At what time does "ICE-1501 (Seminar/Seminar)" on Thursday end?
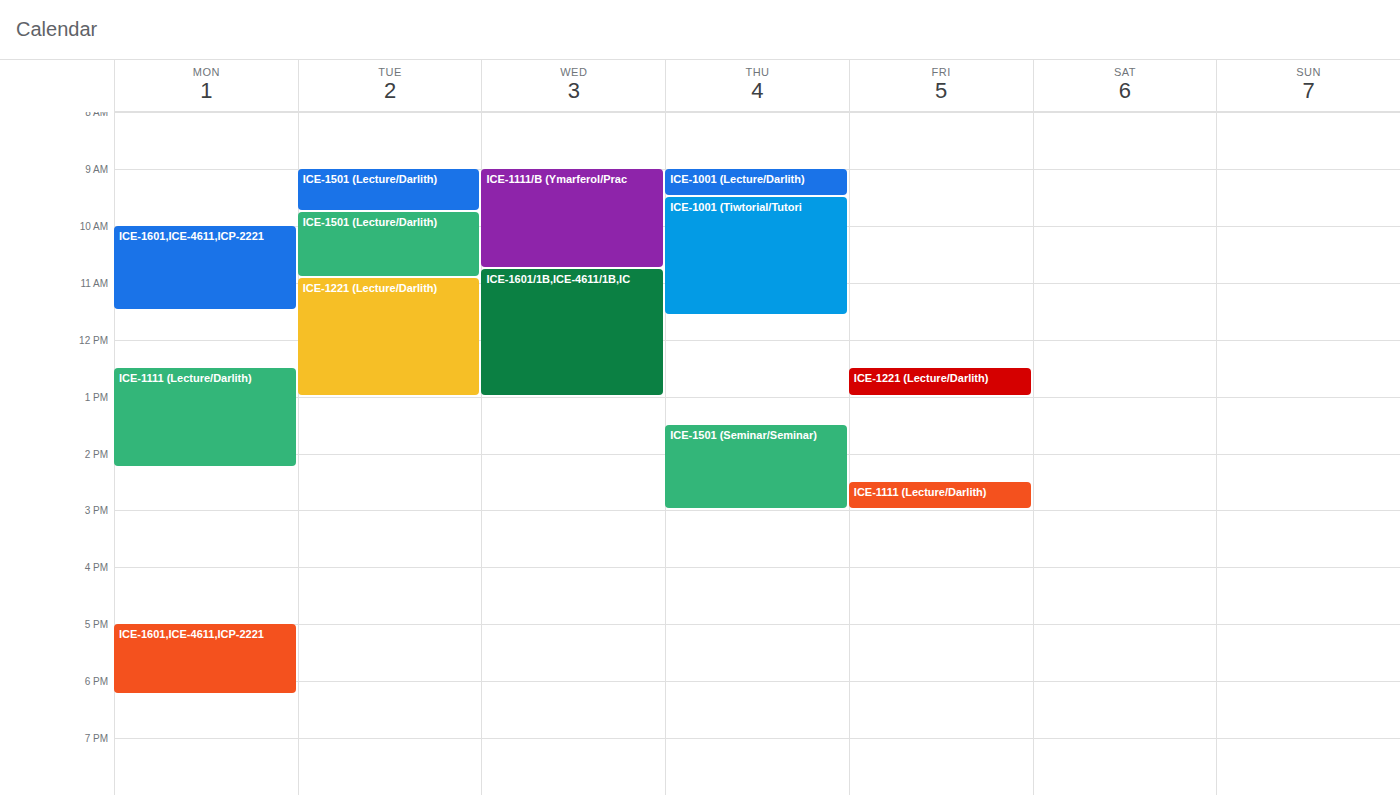
3:00 PM